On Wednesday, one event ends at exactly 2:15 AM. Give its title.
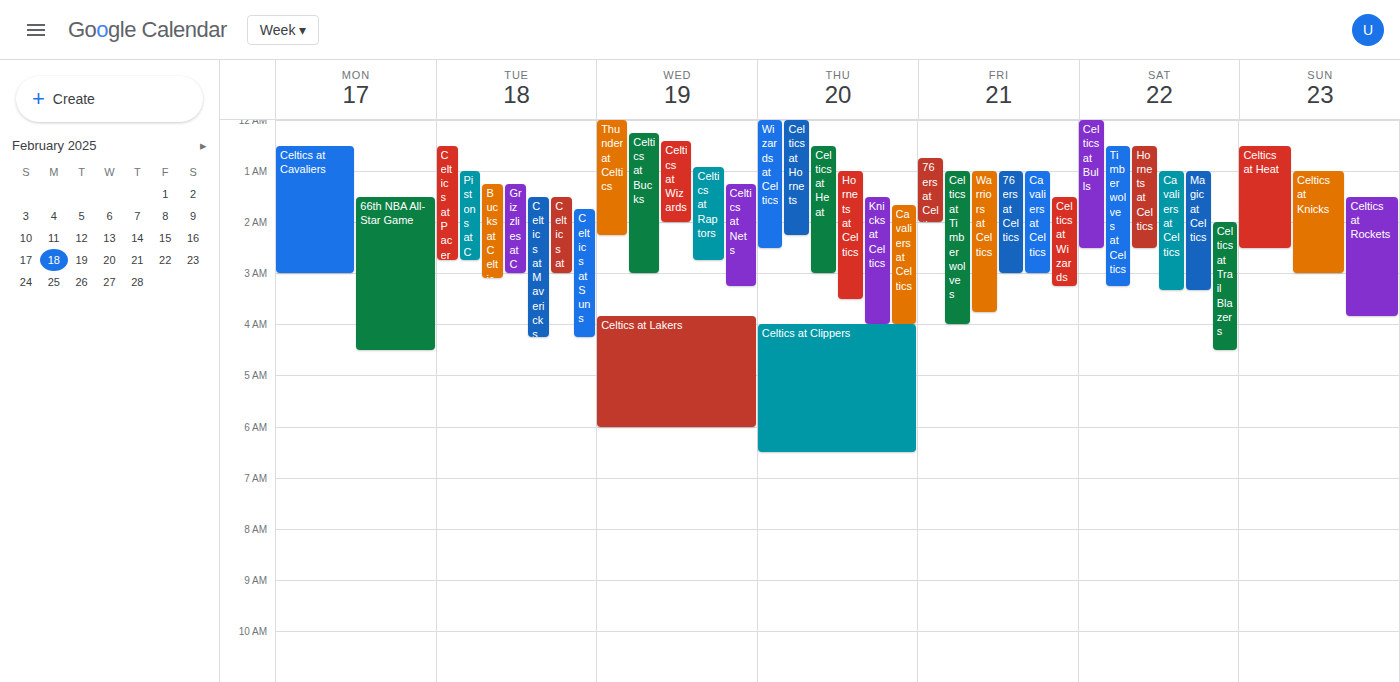
"Thunder at Celtics"